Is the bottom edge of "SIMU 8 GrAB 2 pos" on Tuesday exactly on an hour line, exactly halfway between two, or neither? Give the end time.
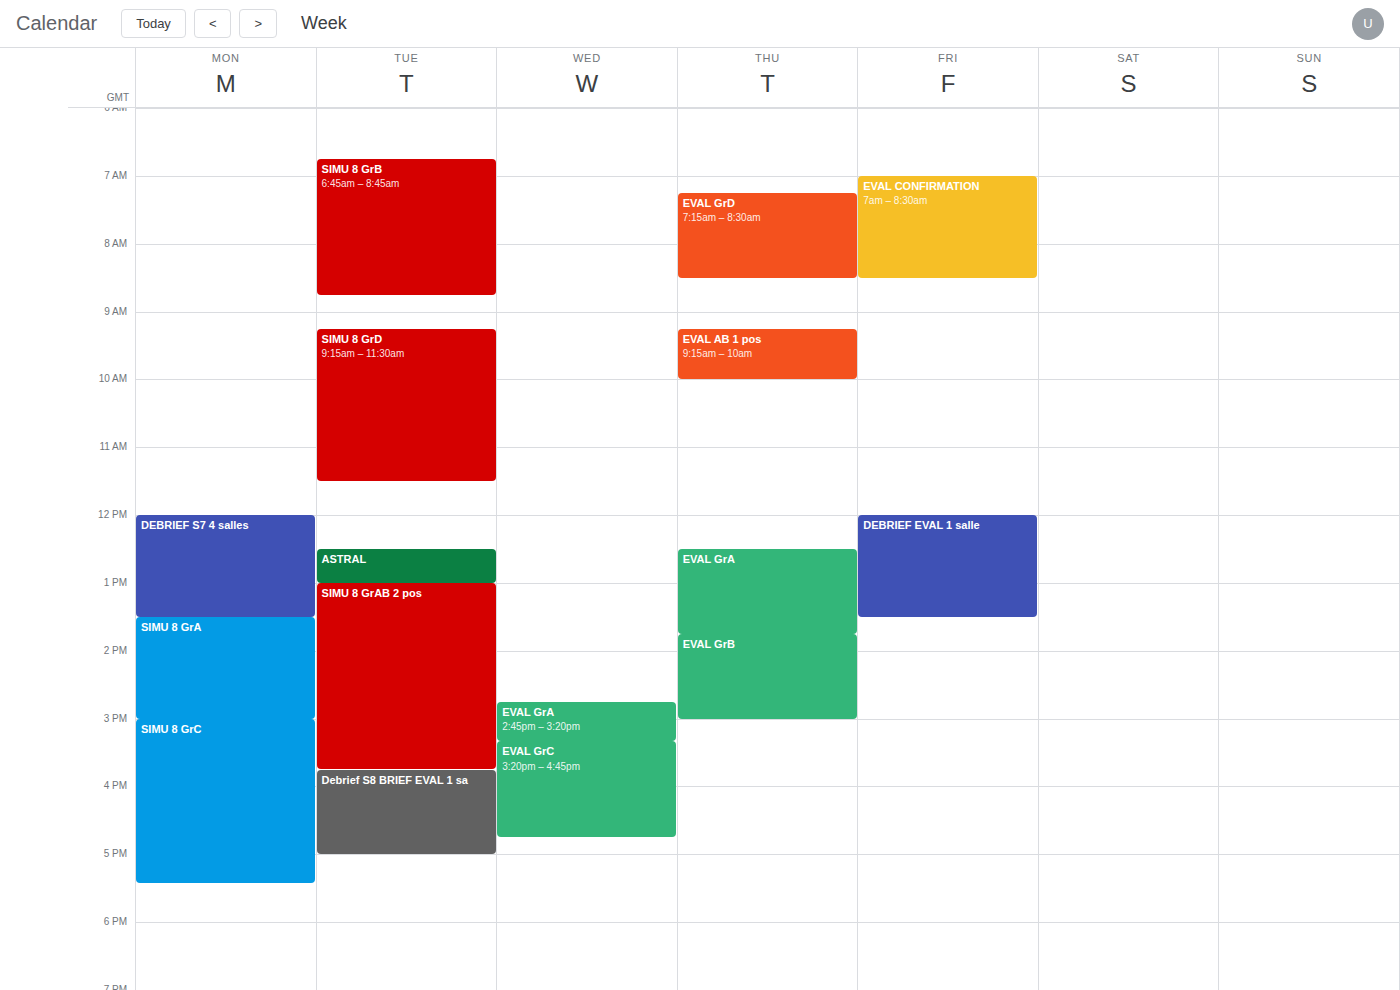
15:45 -- neither: three quarters of the way from the 15:00 line to the 16:00 line.